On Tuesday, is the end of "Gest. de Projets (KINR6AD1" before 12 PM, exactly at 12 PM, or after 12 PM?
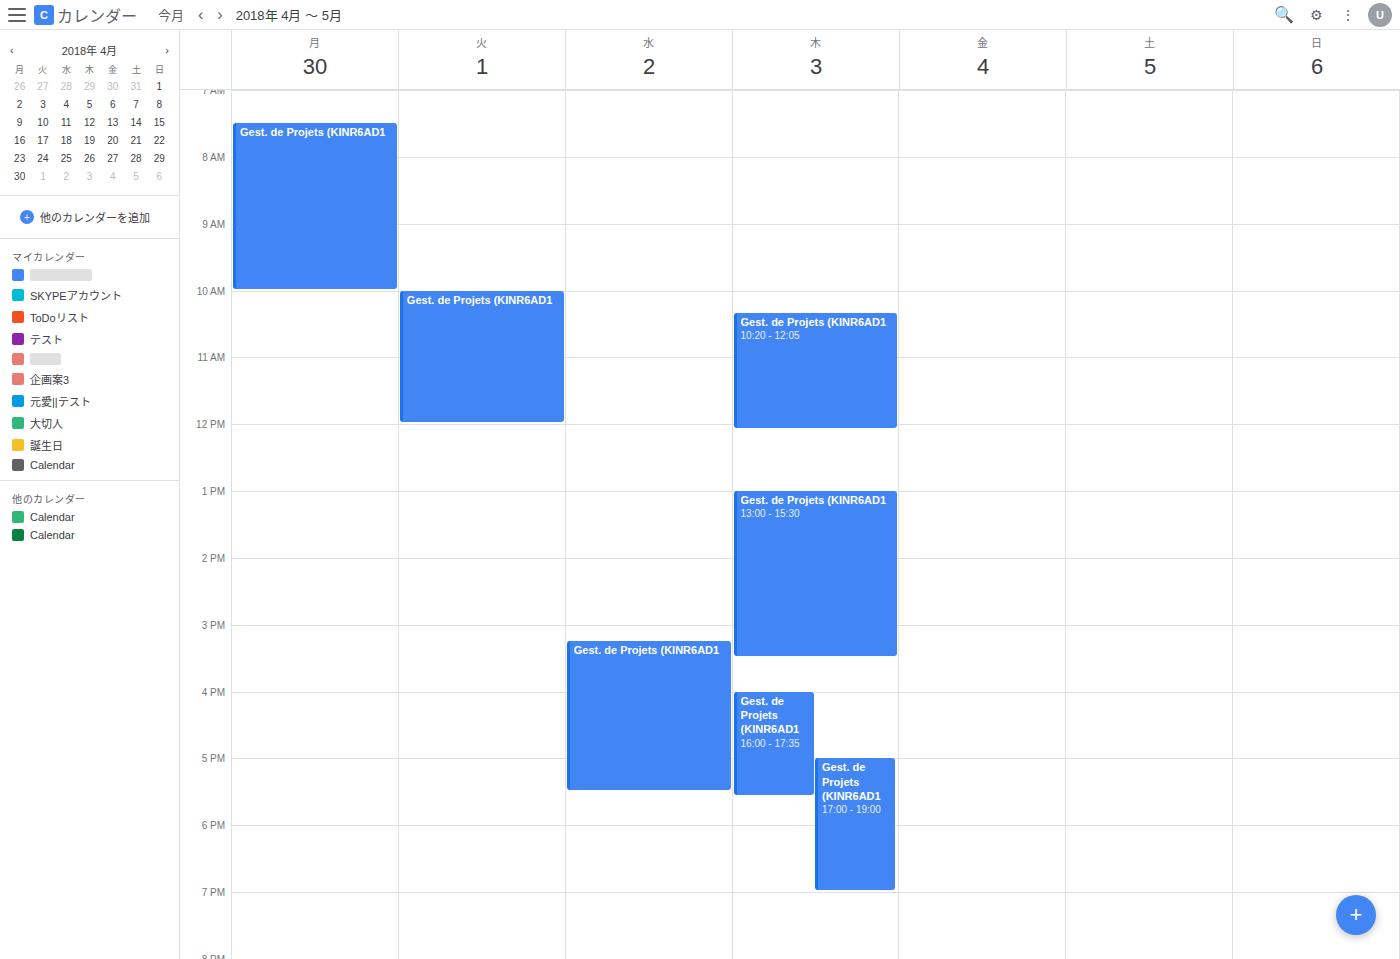
12:00 PM -- exactly at 12 PM, on the 12 PM line.